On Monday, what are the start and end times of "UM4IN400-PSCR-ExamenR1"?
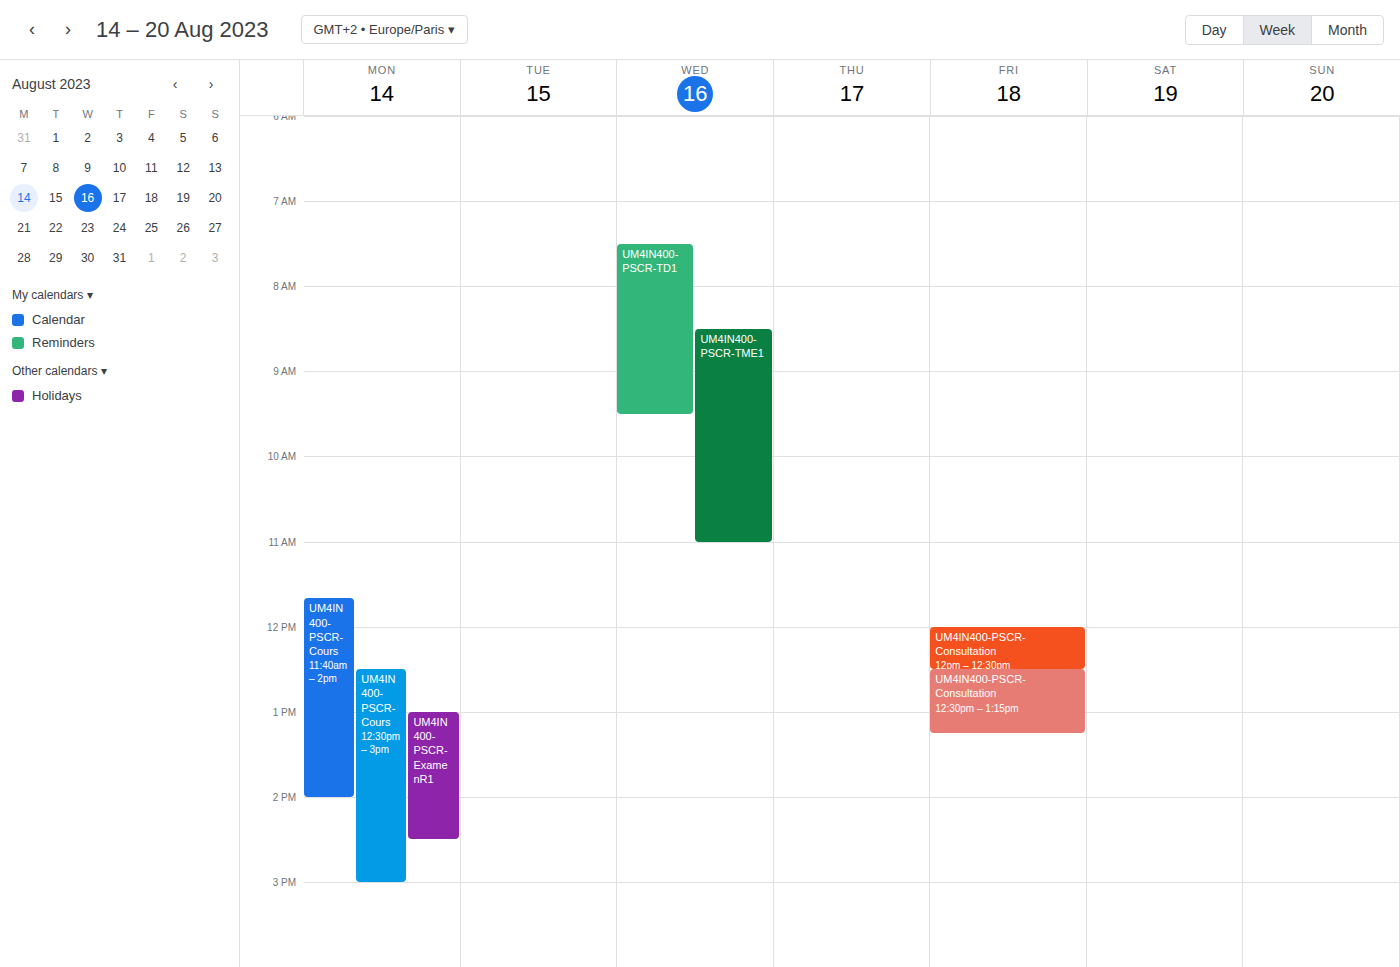
1:00 PM to 2:30 PM